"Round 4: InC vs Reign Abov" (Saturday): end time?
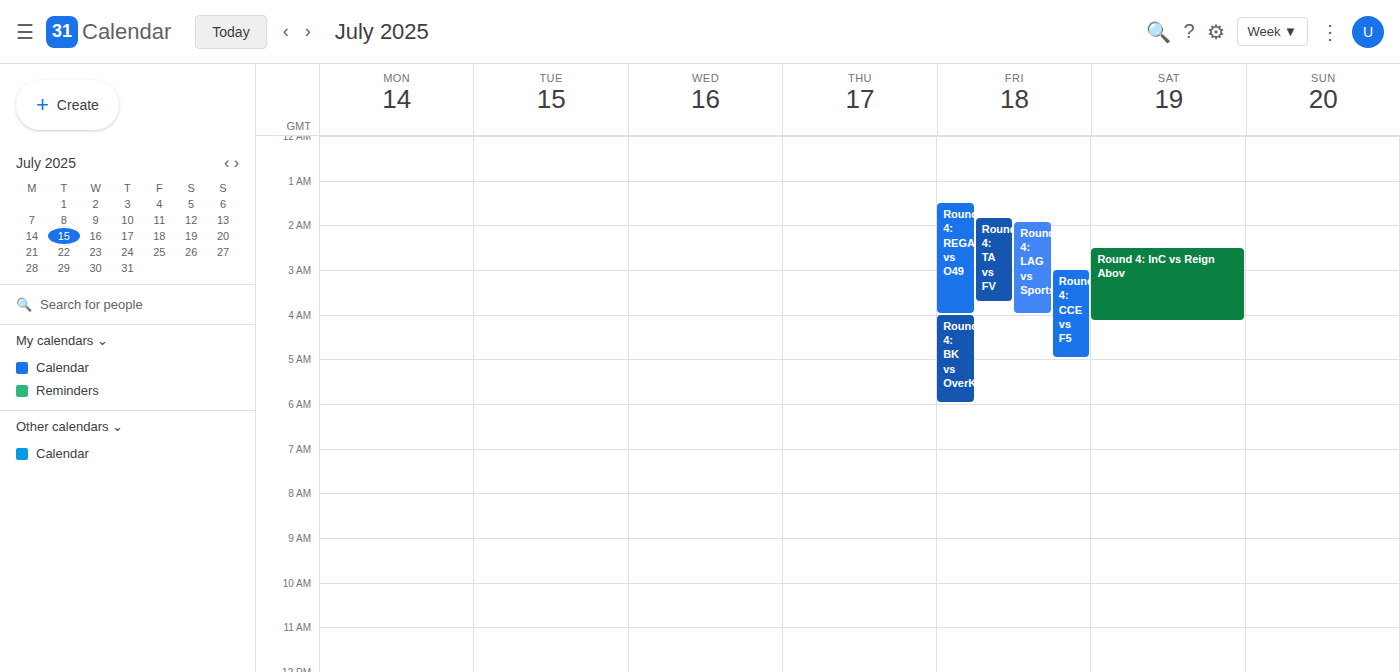
4:10 AM